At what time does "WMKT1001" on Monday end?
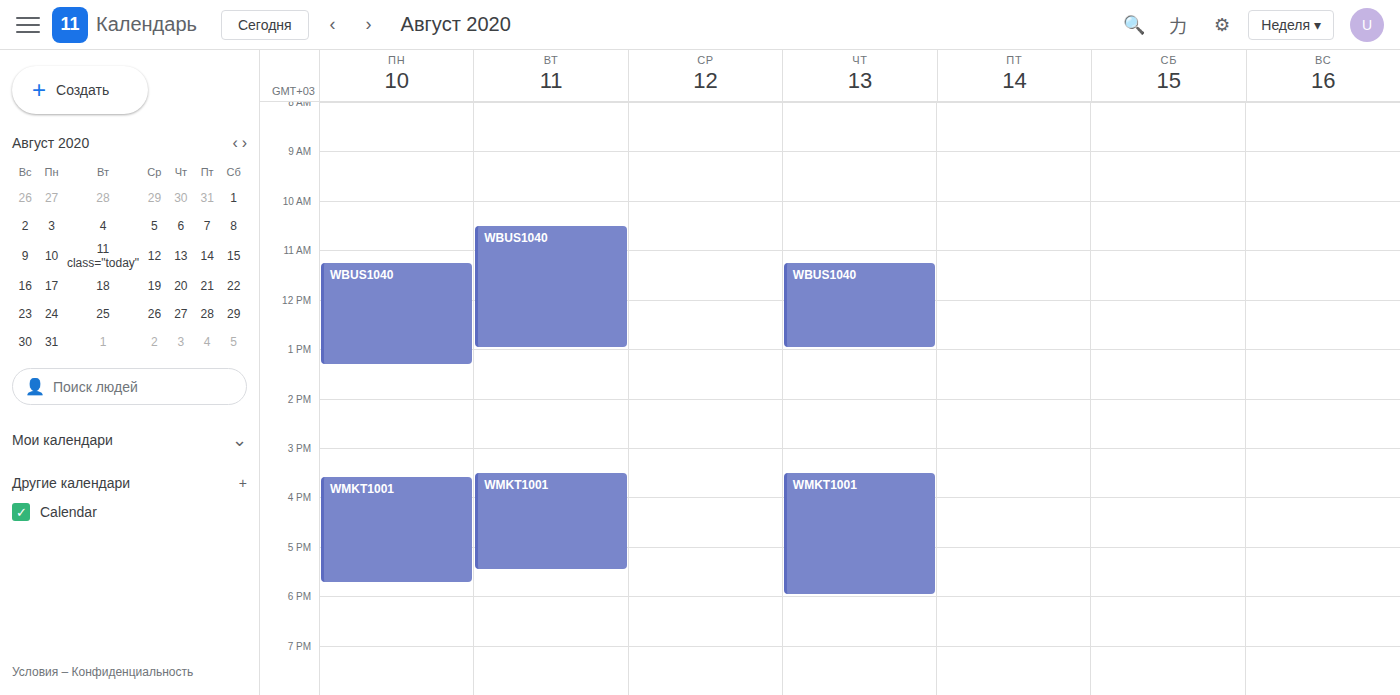
17:45